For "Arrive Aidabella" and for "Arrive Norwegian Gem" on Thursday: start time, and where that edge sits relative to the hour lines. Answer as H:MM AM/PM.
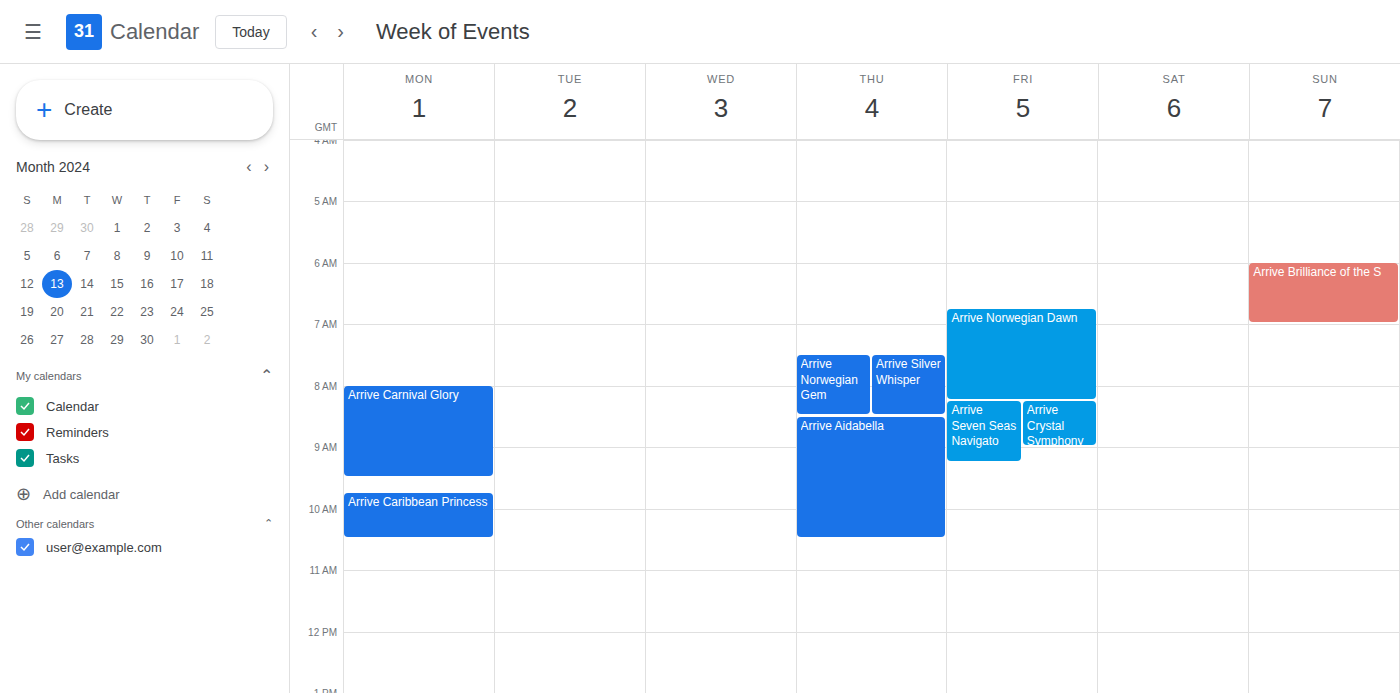
"Arrive Aidabella": 8:30 AM, halfway between the 8 AM and 9 AM lines. "Arrive Norwegian Gem": 7:30 AM, halfway between the 7 AM and 8 AM lines.